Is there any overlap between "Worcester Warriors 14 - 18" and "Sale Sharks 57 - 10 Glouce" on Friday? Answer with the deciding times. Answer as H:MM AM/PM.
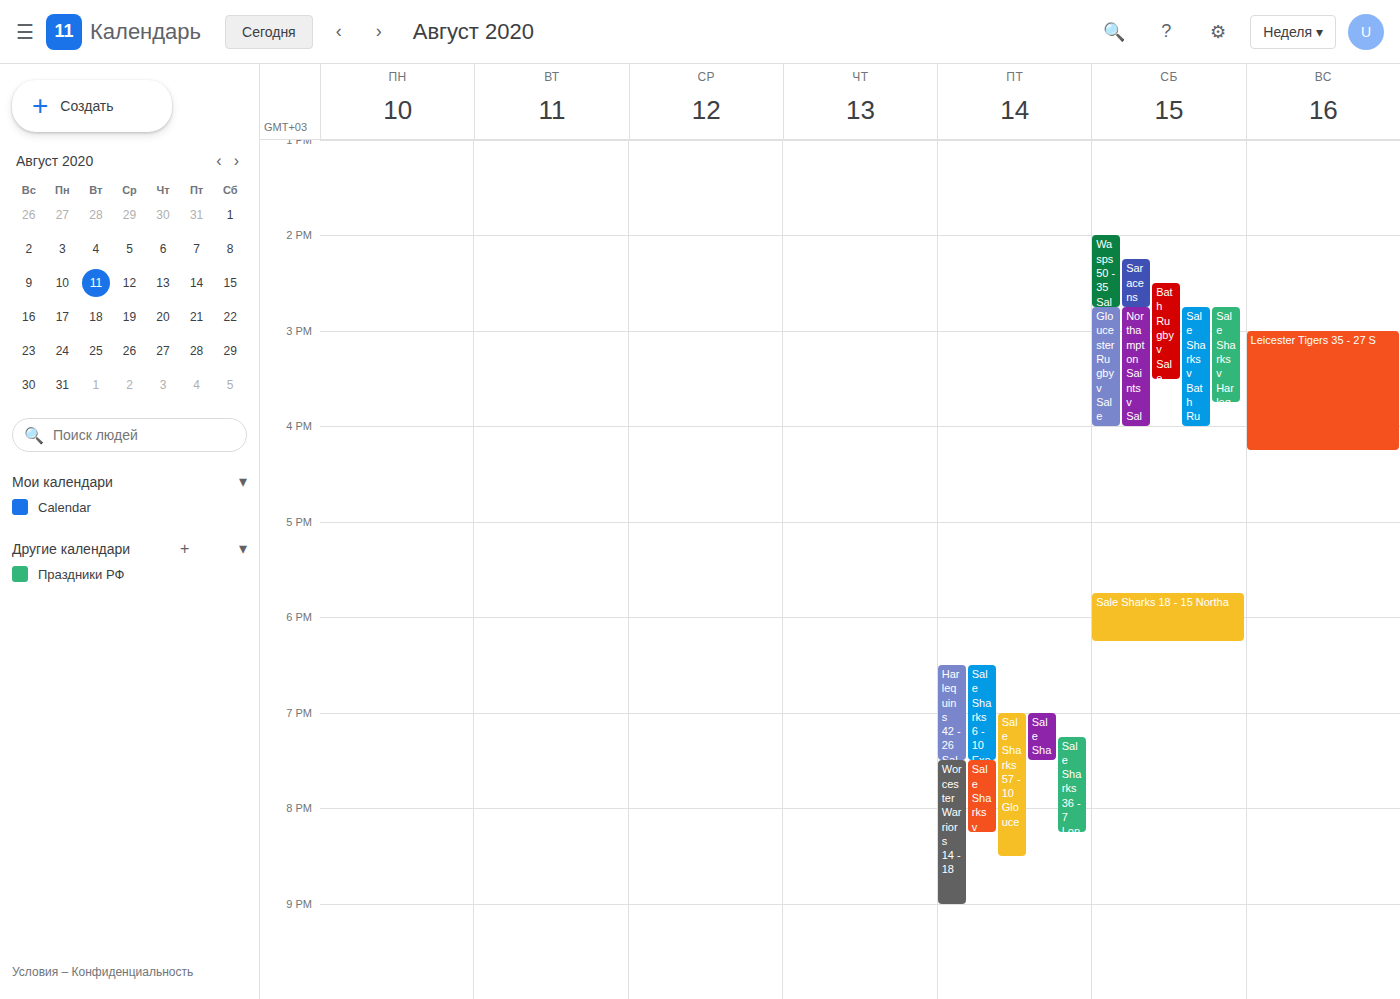
"Worcester Warriors 14 - 18" starts at 7:30 PM, before "Sale Sharks 57 - 10 Glouce" ends at 8:30 PM -- they overlap.